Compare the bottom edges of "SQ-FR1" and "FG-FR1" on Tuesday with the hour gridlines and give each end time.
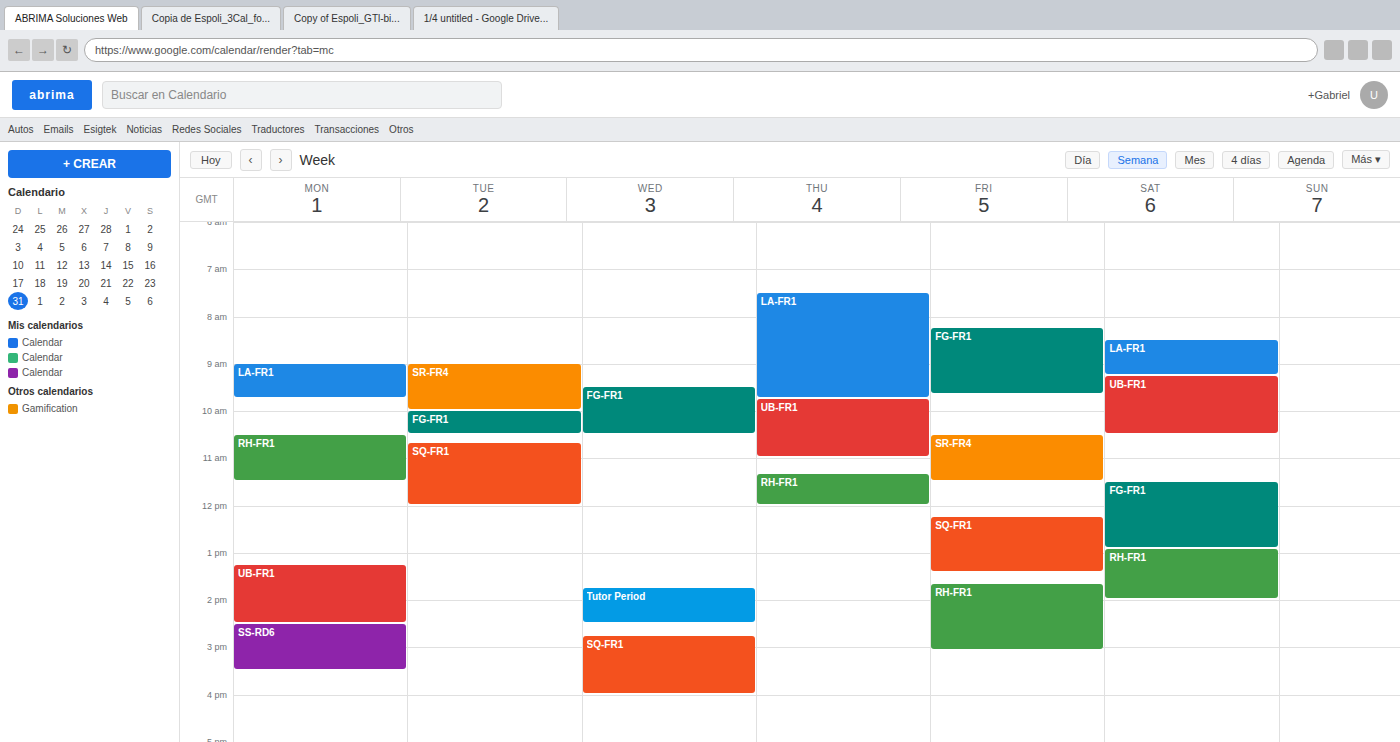
"SQ-FR1": 12:00 PM, exactly on the 12 PM line. "FG-FR1": 10:30 AM, halfway between the 10 AM and 11 AM lines.